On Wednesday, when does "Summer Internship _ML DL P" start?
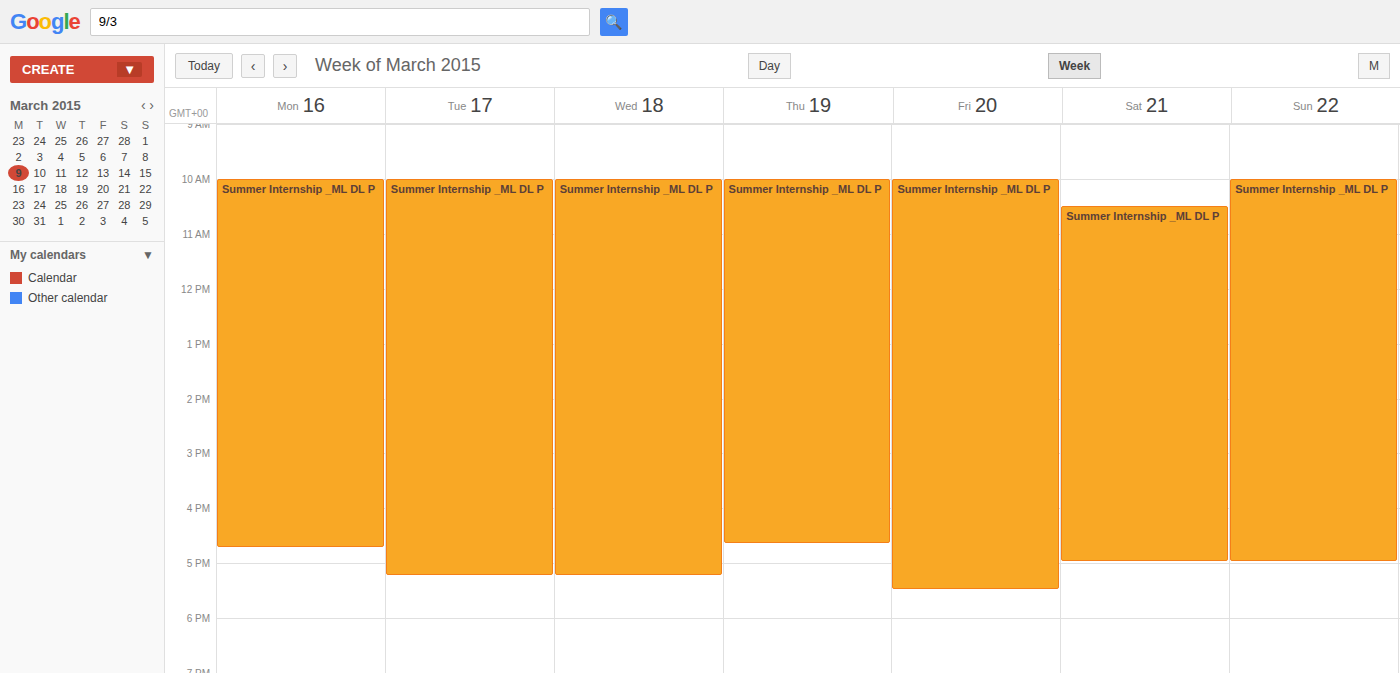
10:00 AM